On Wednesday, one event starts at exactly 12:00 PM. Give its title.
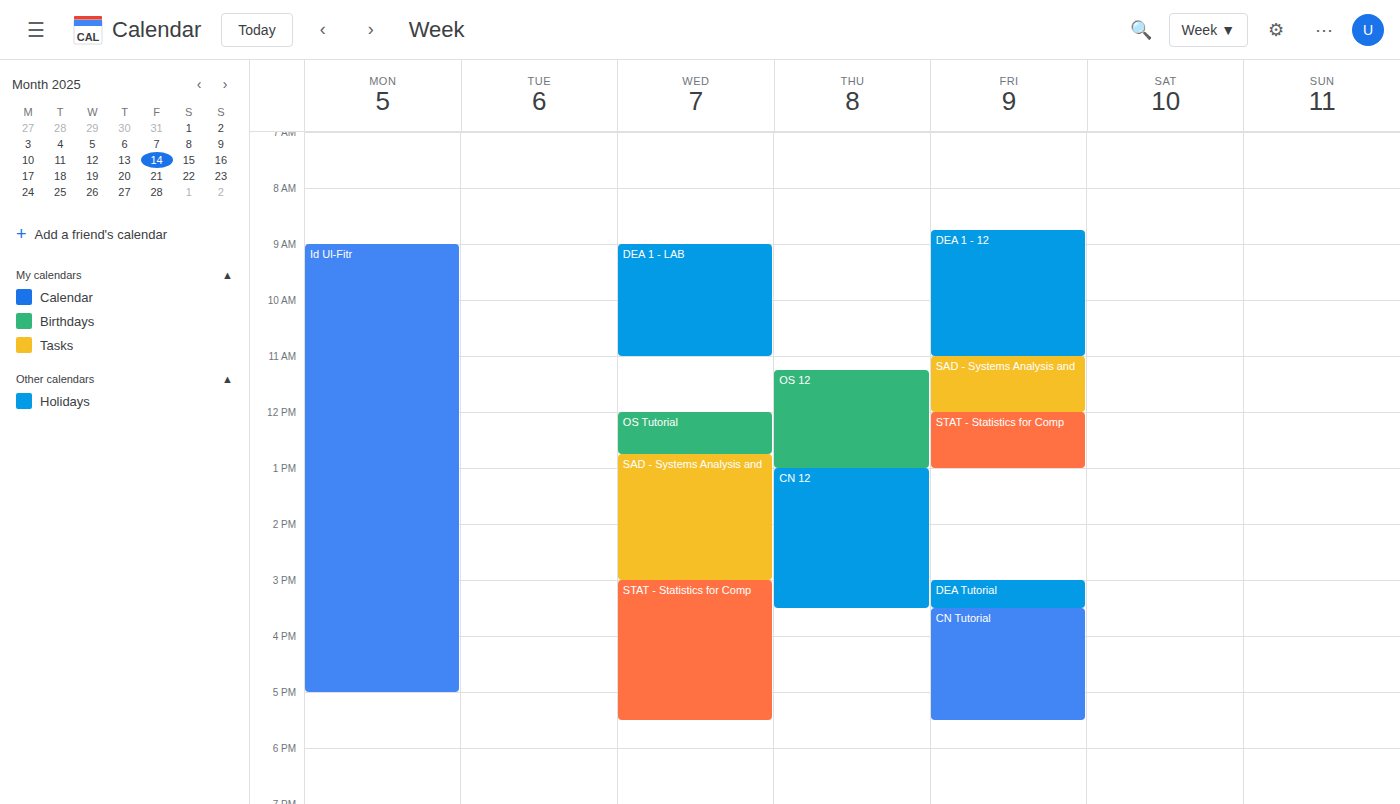
"OS Tutorial"